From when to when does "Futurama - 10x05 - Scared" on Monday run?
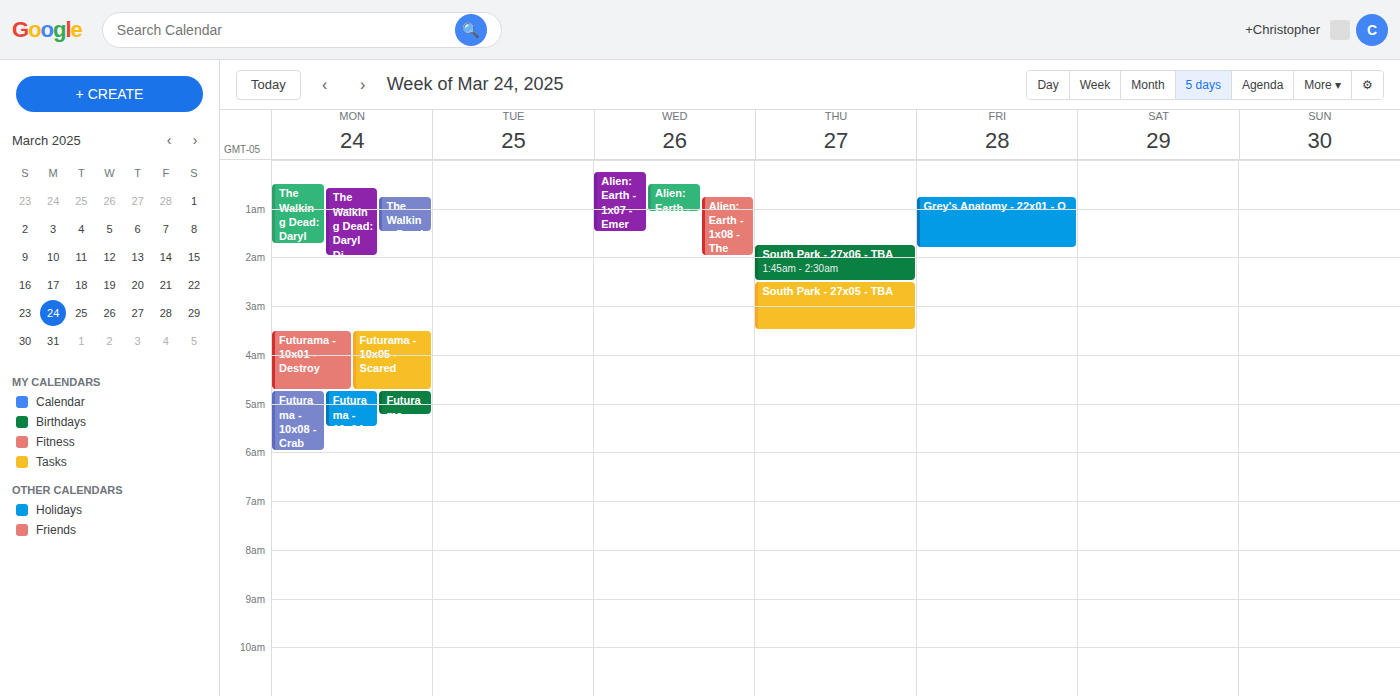
3:30 AM to 4:45 AM